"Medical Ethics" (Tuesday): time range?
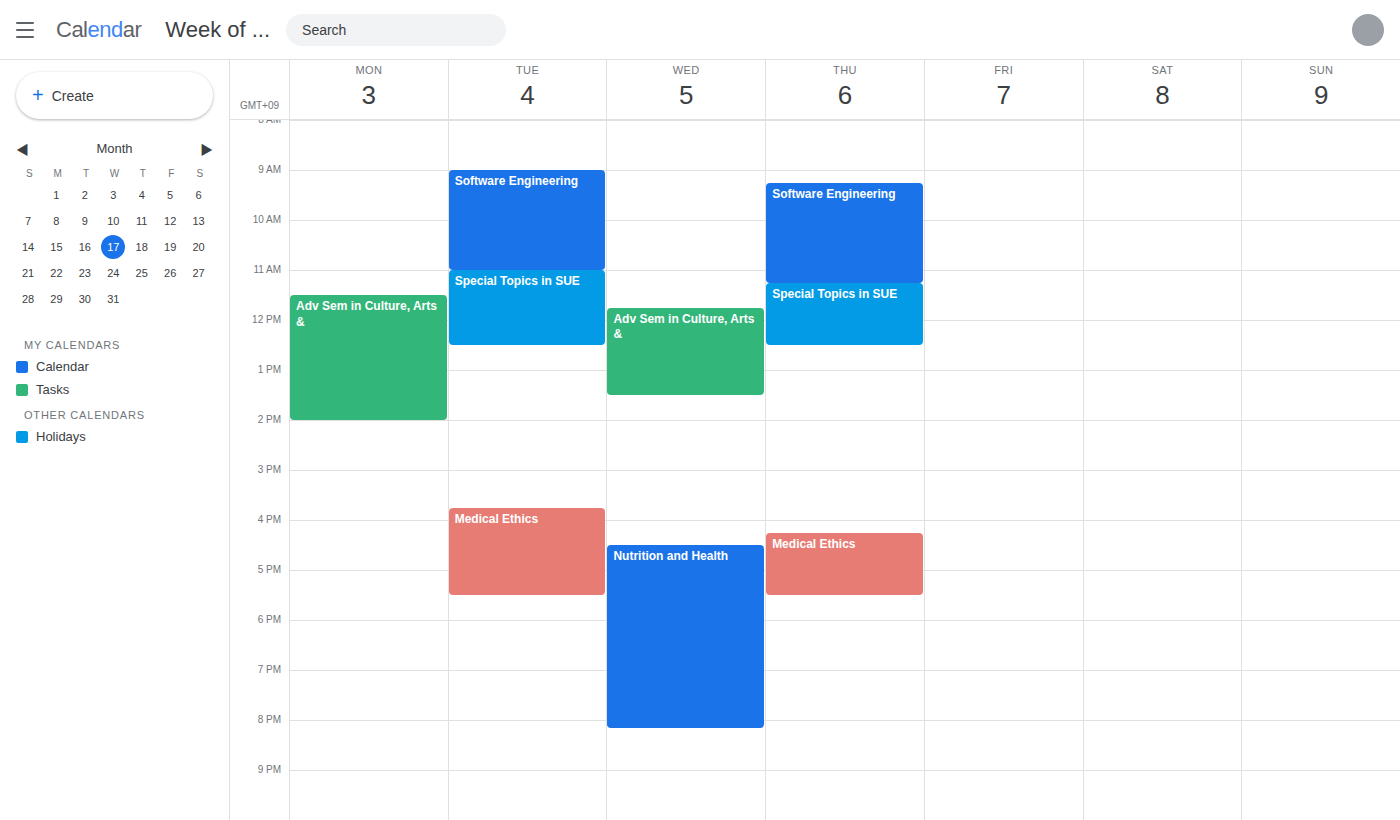
3:45 PM to 5:30 PM